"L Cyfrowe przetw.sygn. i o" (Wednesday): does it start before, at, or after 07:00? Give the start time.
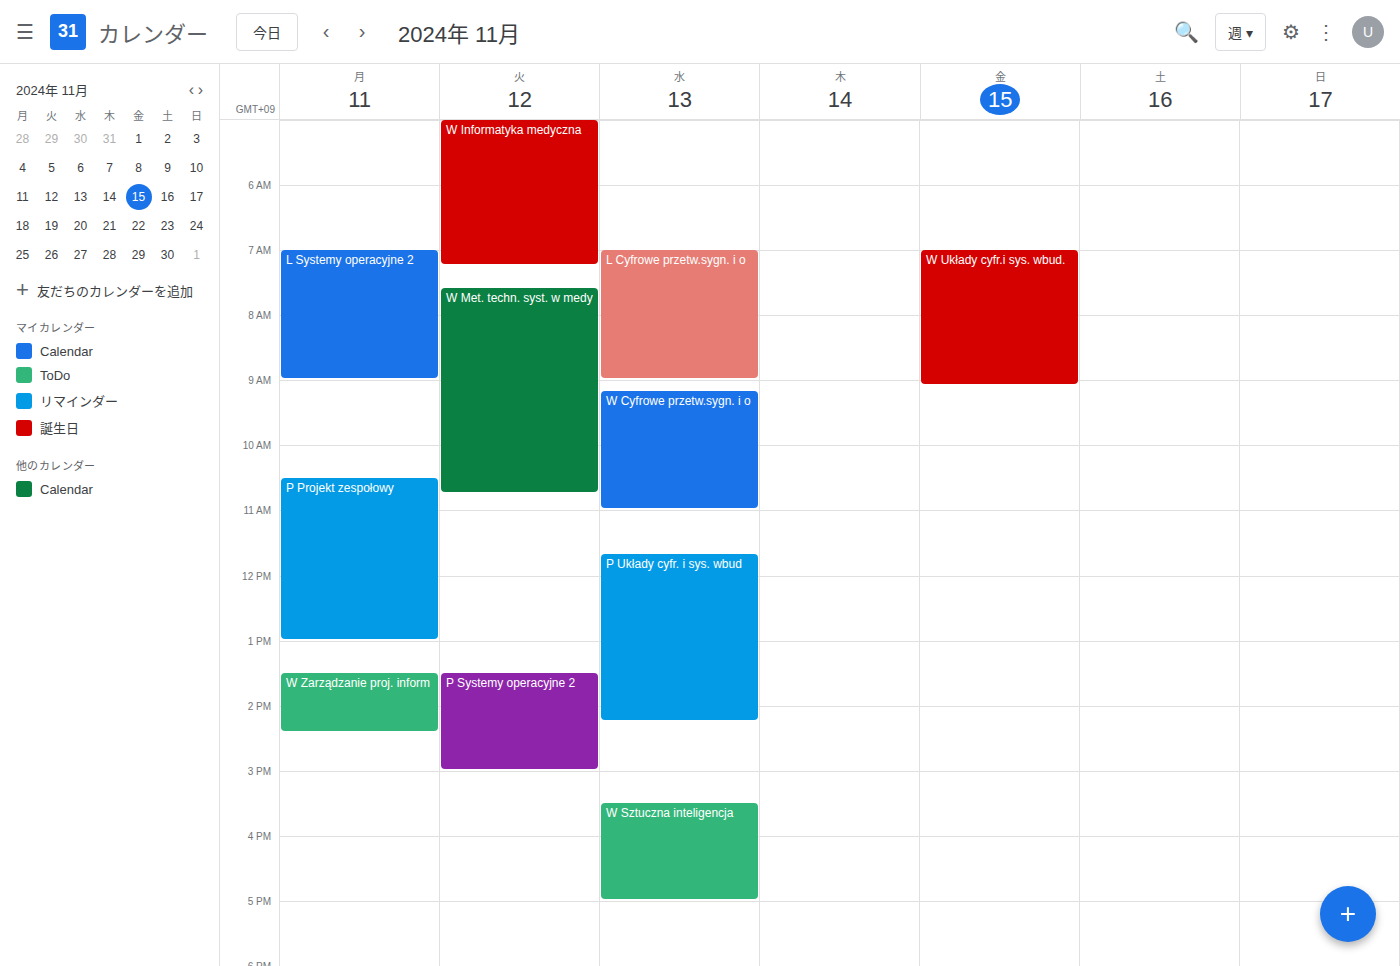
07:00 -- exactly at 07:00, on the 07:00 line.